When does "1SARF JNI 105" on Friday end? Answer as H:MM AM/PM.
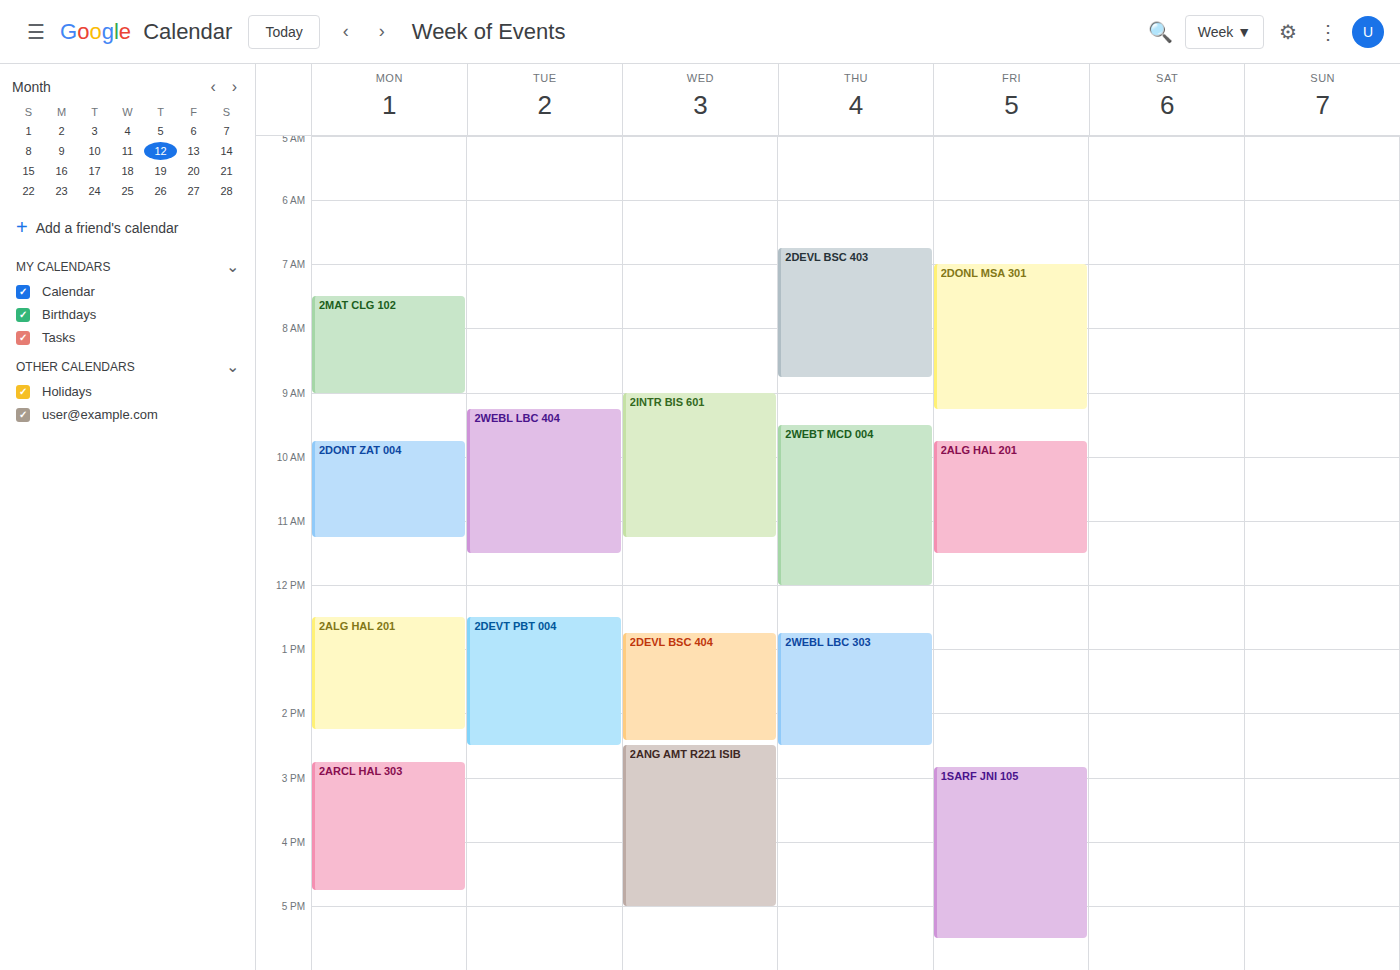
5:30 PM